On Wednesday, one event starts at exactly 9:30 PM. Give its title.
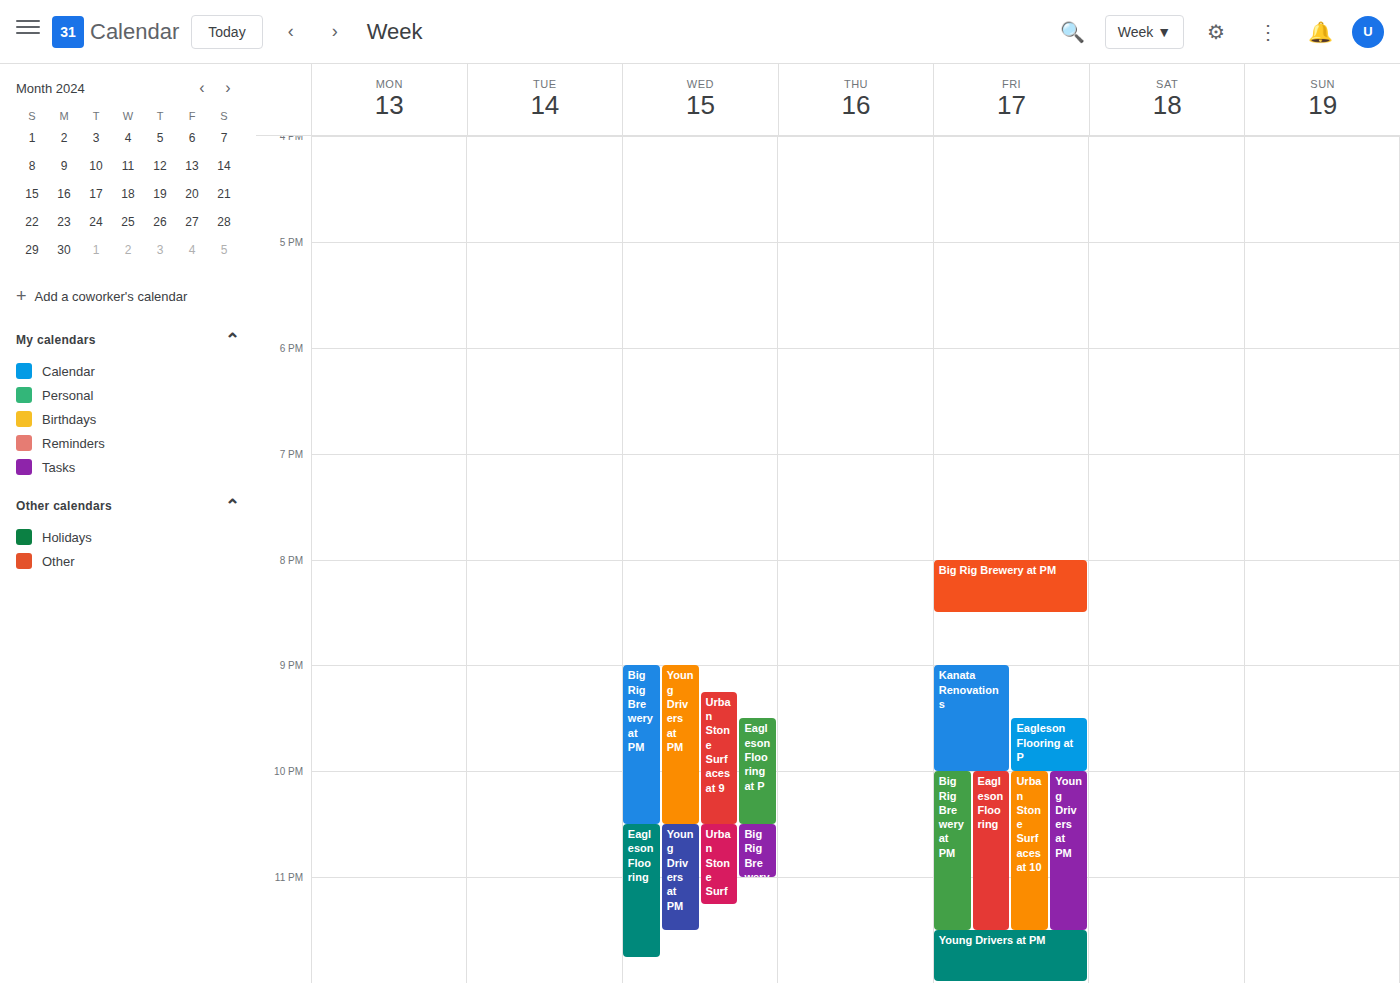
"Eagleson Flooring at P"